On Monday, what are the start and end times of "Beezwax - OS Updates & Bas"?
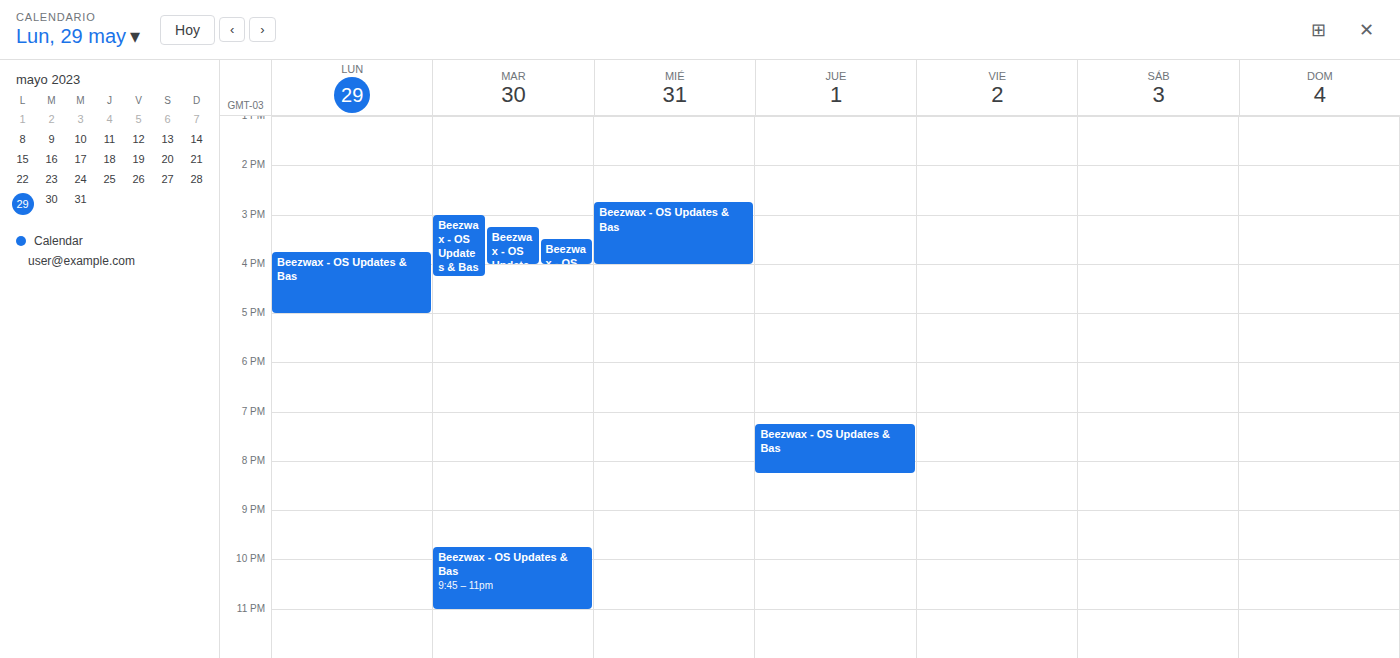
3:45 PM to 5:00 PM